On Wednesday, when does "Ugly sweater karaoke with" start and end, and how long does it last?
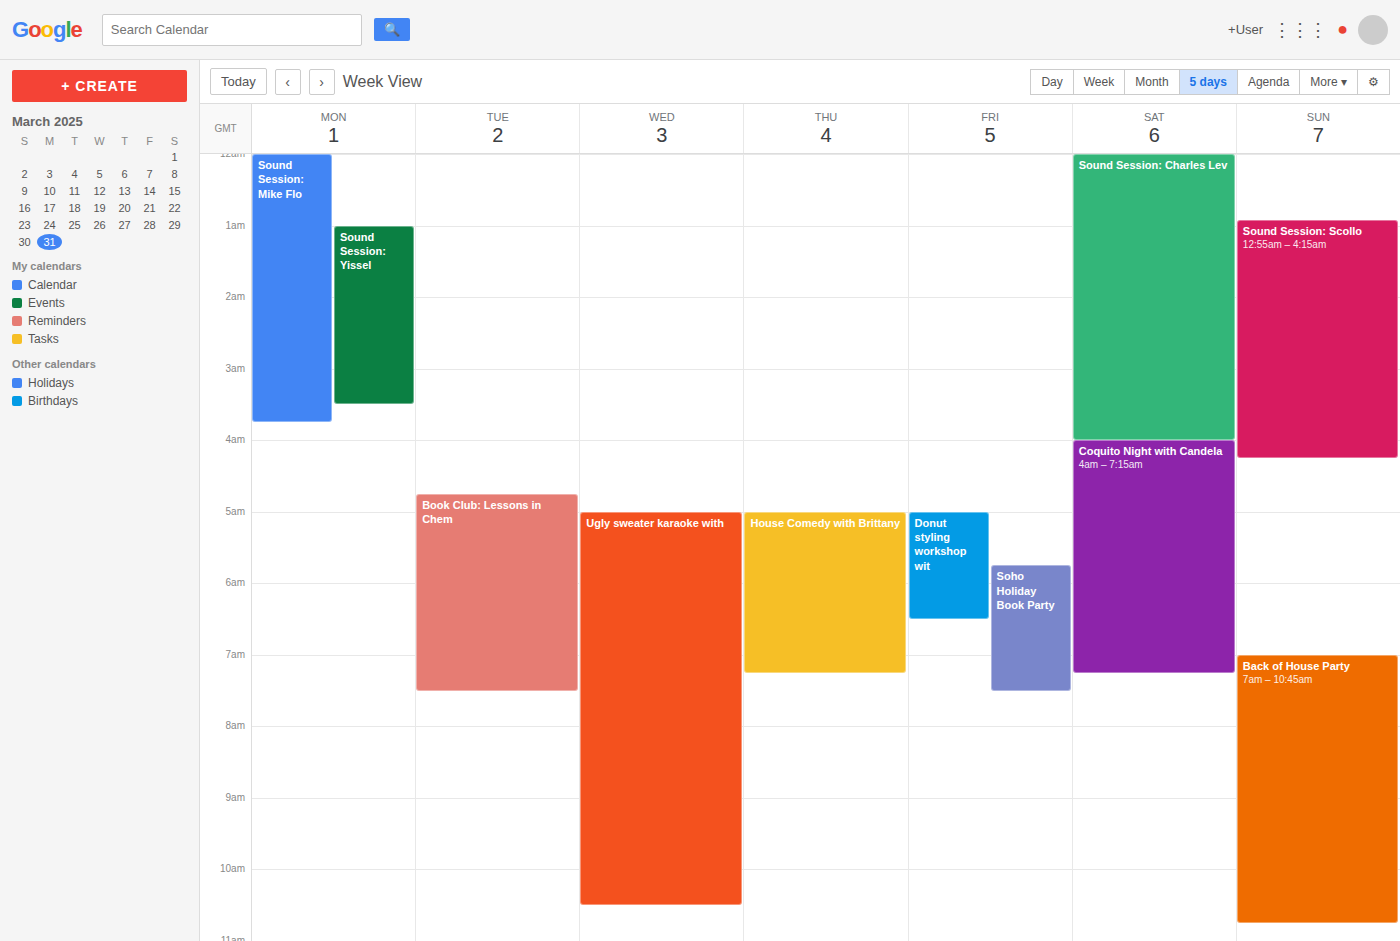
5:00 AM to 10:30 AM, 5 hours 30 minutes